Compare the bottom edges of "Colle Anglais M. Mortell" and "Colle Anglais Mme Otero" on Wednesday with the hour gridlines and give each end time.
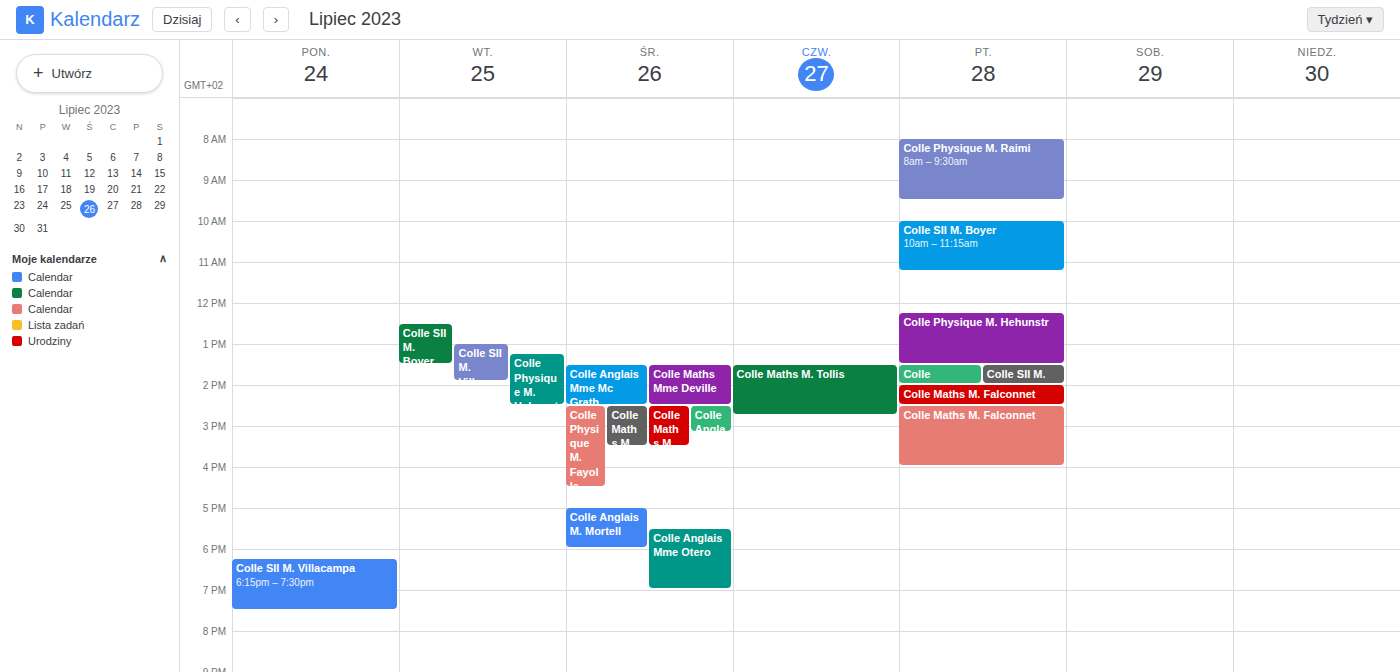
"Colle Anglais M. Mortell": 6:00 PM, exactly on the 6 PM line. "Colle Anglais Mme Otero": 7:00 PM, exactly on the 7 PM line.